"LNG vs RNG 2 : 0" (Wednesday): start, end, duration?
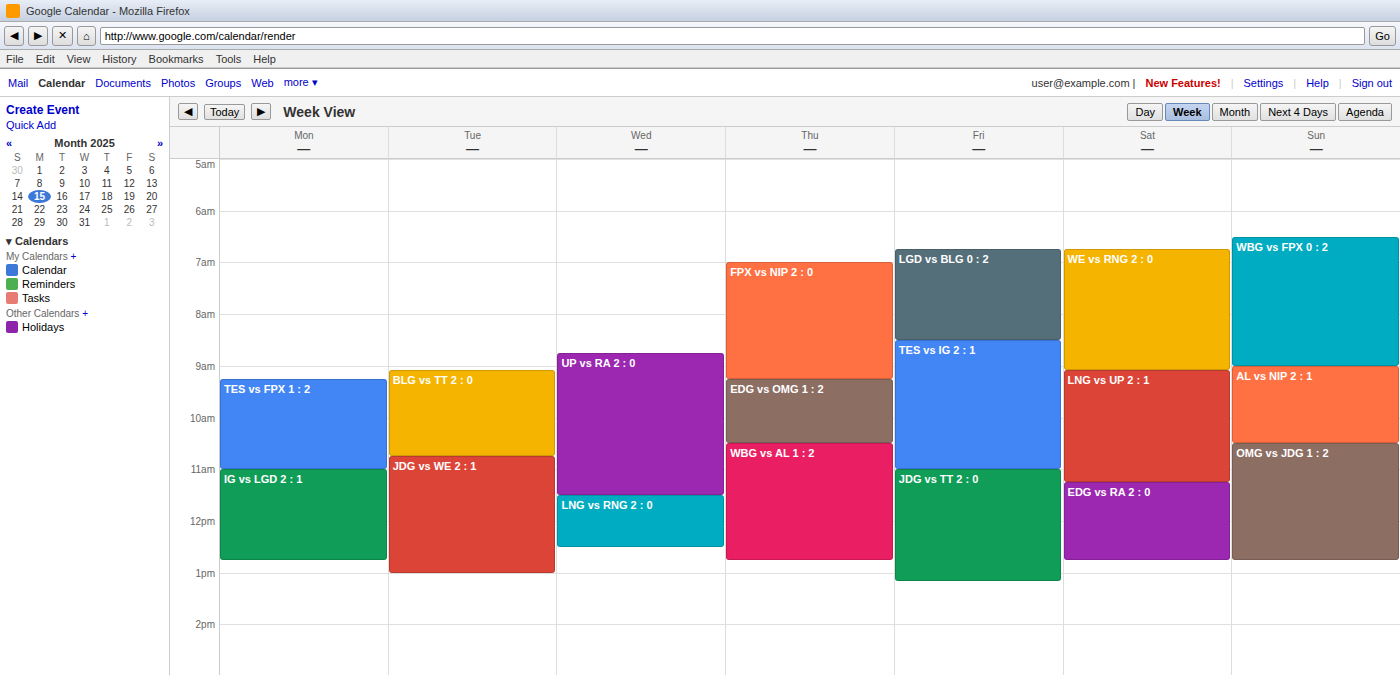
11:30 AM to 12:30 PM, 1 hour